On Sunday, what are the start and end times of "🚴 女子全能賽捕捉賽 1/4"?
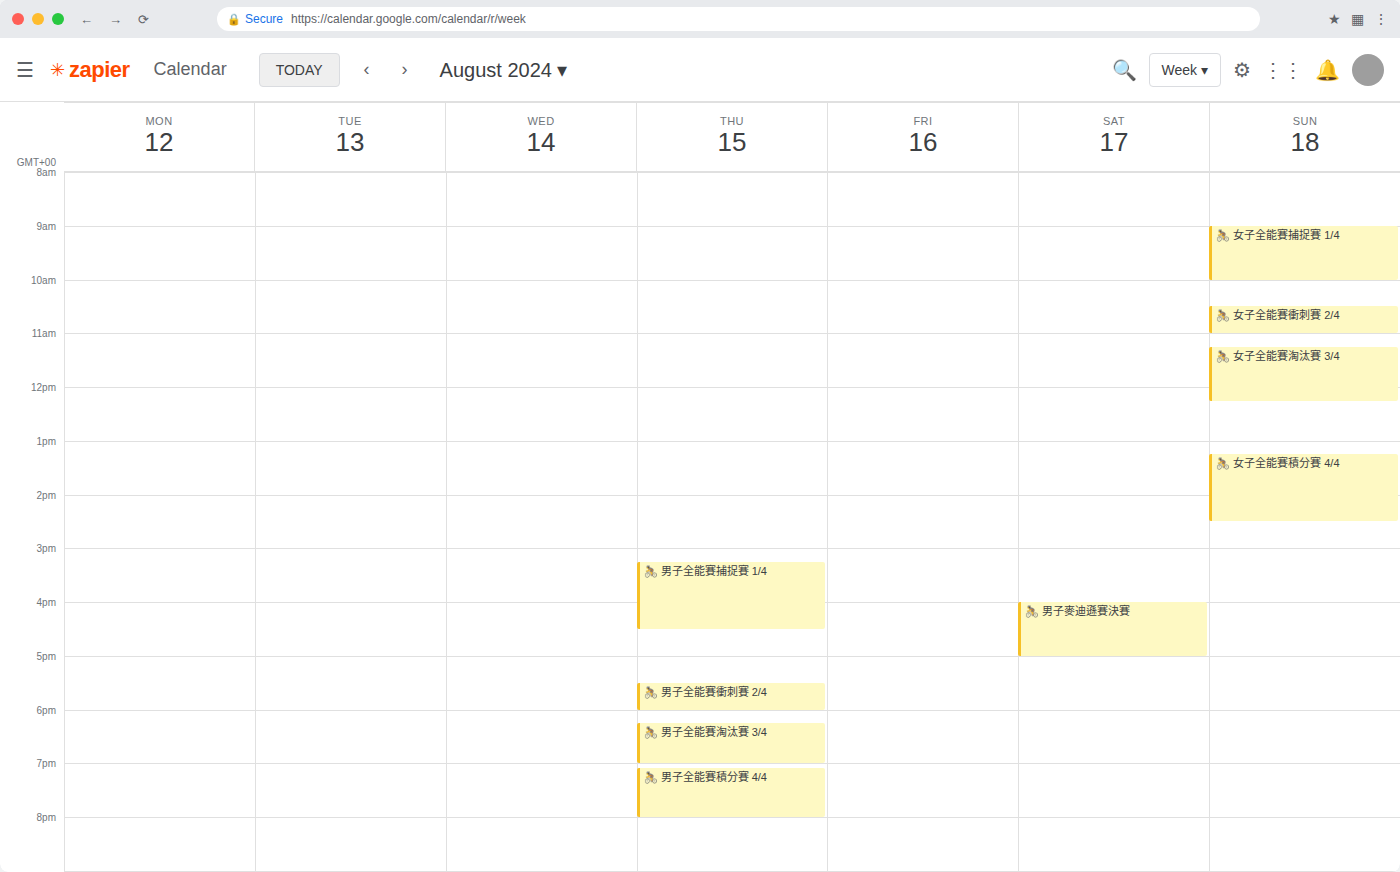
9:00 AM to 10:00 AM